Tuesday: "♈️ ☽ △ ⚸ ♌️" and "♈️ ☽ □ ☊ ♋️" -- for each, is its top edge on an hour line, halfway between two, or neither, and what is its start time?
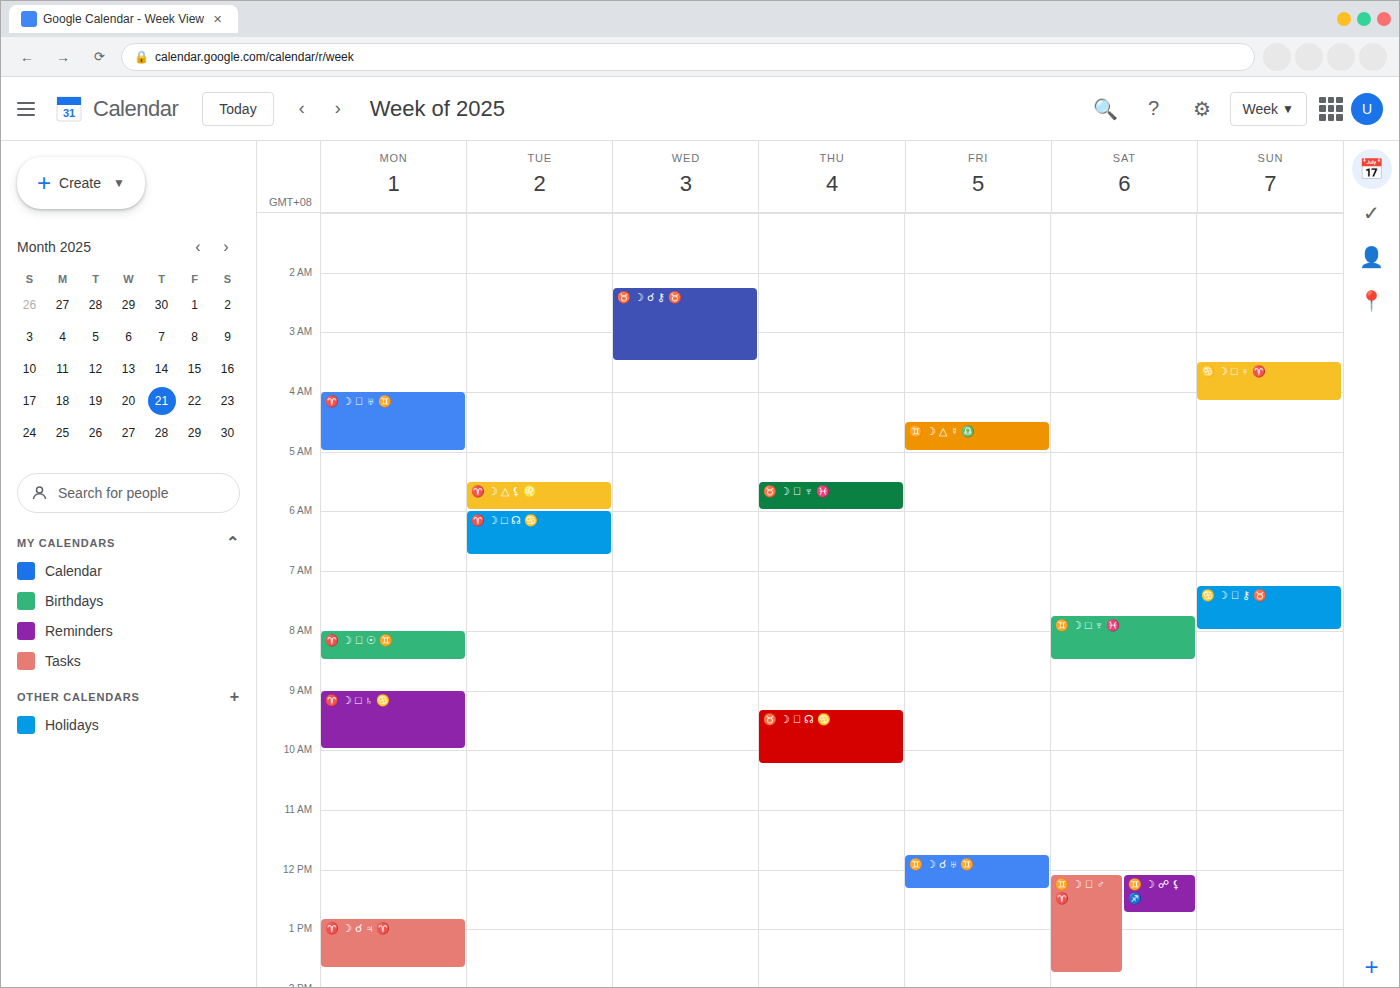
"♈️ ☽ △ ⚸ ♌️": 5:30 AM, halfway between the 5 AM and 6 AM lines. "♈️ ☽ □ ☊ ♋️": 6:00 AM, exactly on the 6 AM line.